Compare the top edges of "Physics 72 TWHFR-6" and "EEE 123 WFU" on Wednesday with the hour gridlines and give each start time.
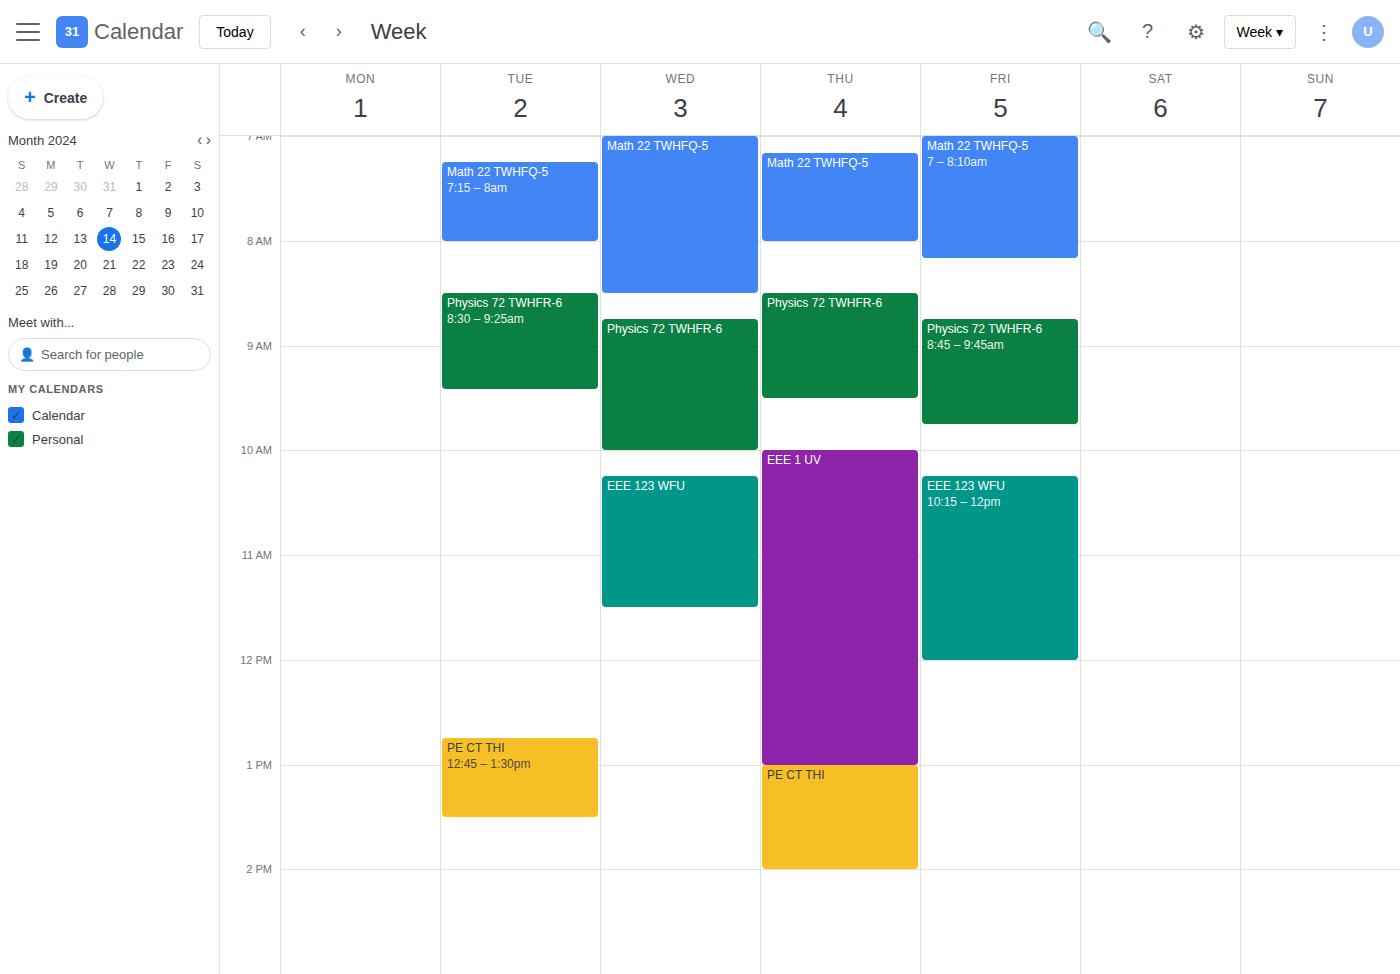
"Physics 72 TWHFR-6": 8:45 AM, neither: three quarters of the way from the 8 AM line to the 9 AM line. "EEE 123 WFU": 10:15 AM, neither: a quarter of the way from the 10 AM line to the 11 AM line.